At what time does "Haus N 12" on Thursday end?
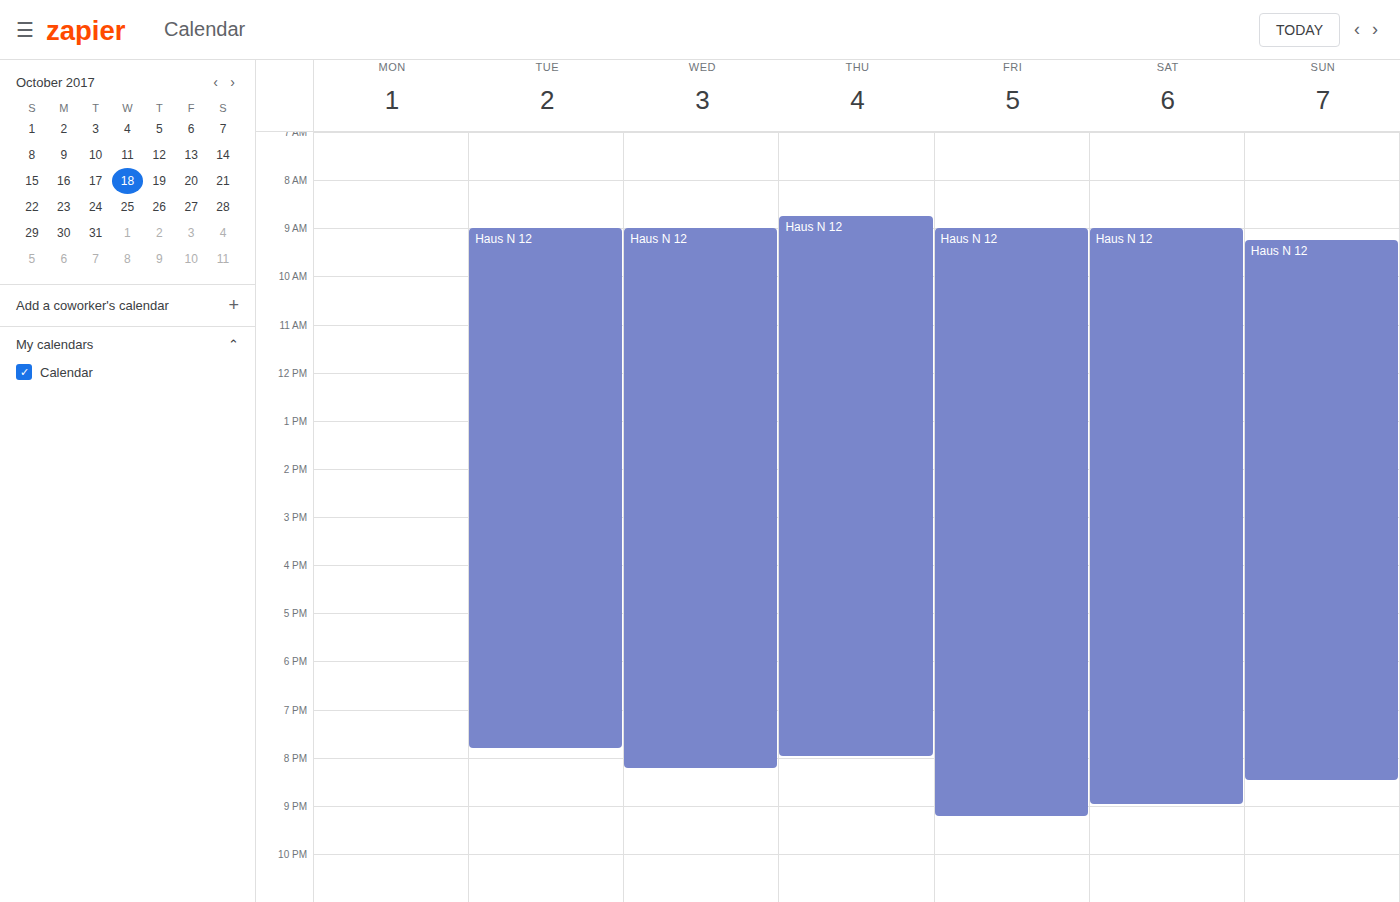
8:00 PM